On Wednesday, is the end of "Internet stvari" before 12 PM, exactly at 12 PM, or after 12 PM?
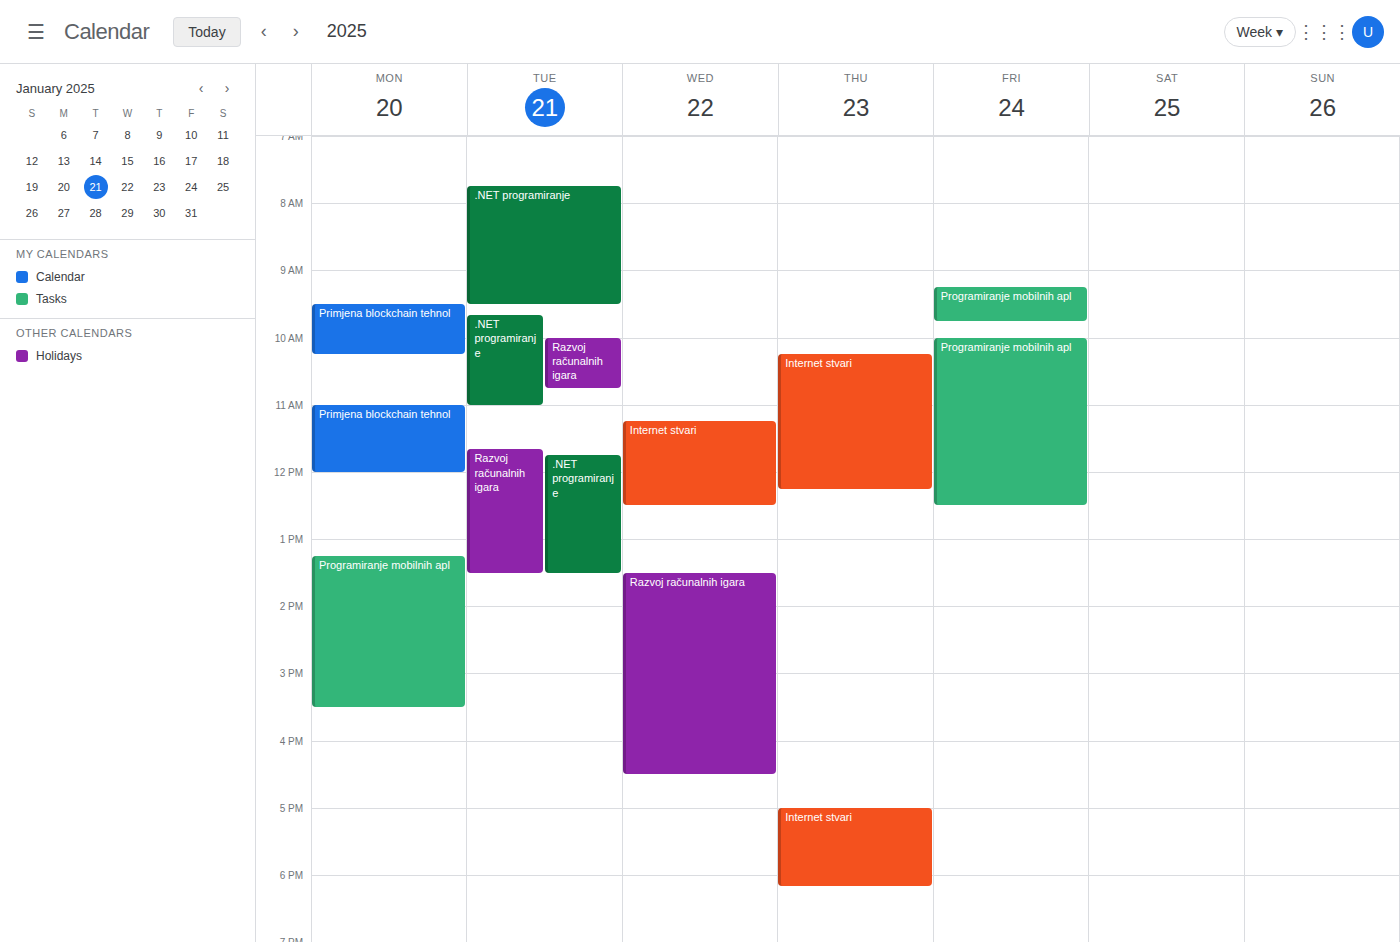
12:30 PM -- after 12 PM, 30 minutes below the 12 PM line.